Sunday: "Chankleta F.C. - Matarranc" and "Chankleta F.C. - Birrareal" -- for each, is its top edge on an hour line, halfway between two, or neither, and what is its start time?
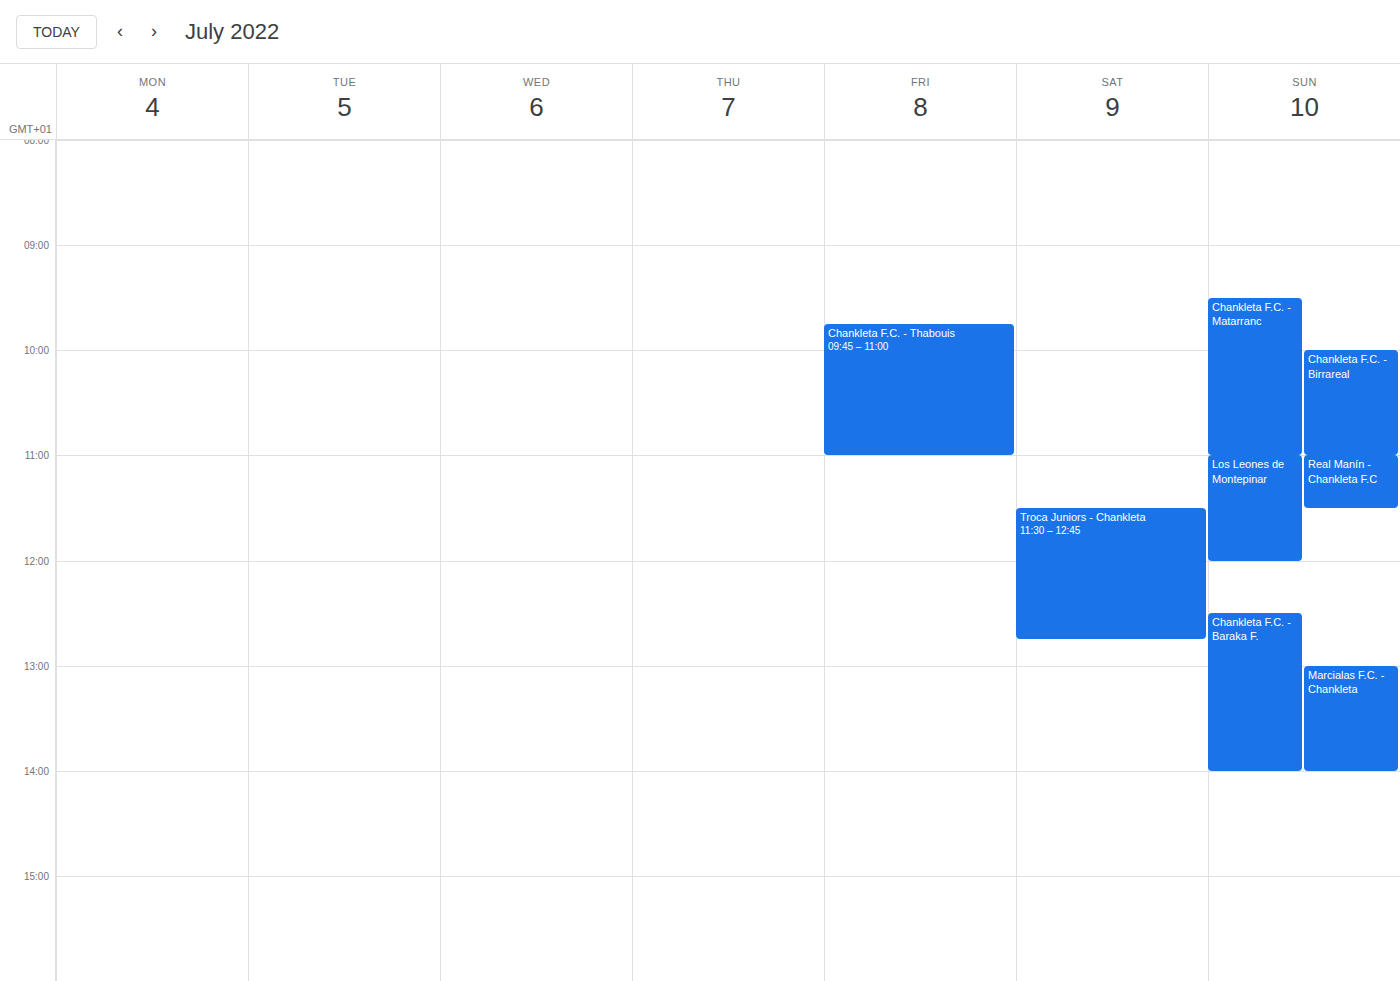
"Chankleta F.C. - Matarranc": 9:30 AM, halfway between the 9 AM and 10 AM lines. "Chankleta F.C. - Birrareal": 10:00 AM, exactly on the 10 AM line.